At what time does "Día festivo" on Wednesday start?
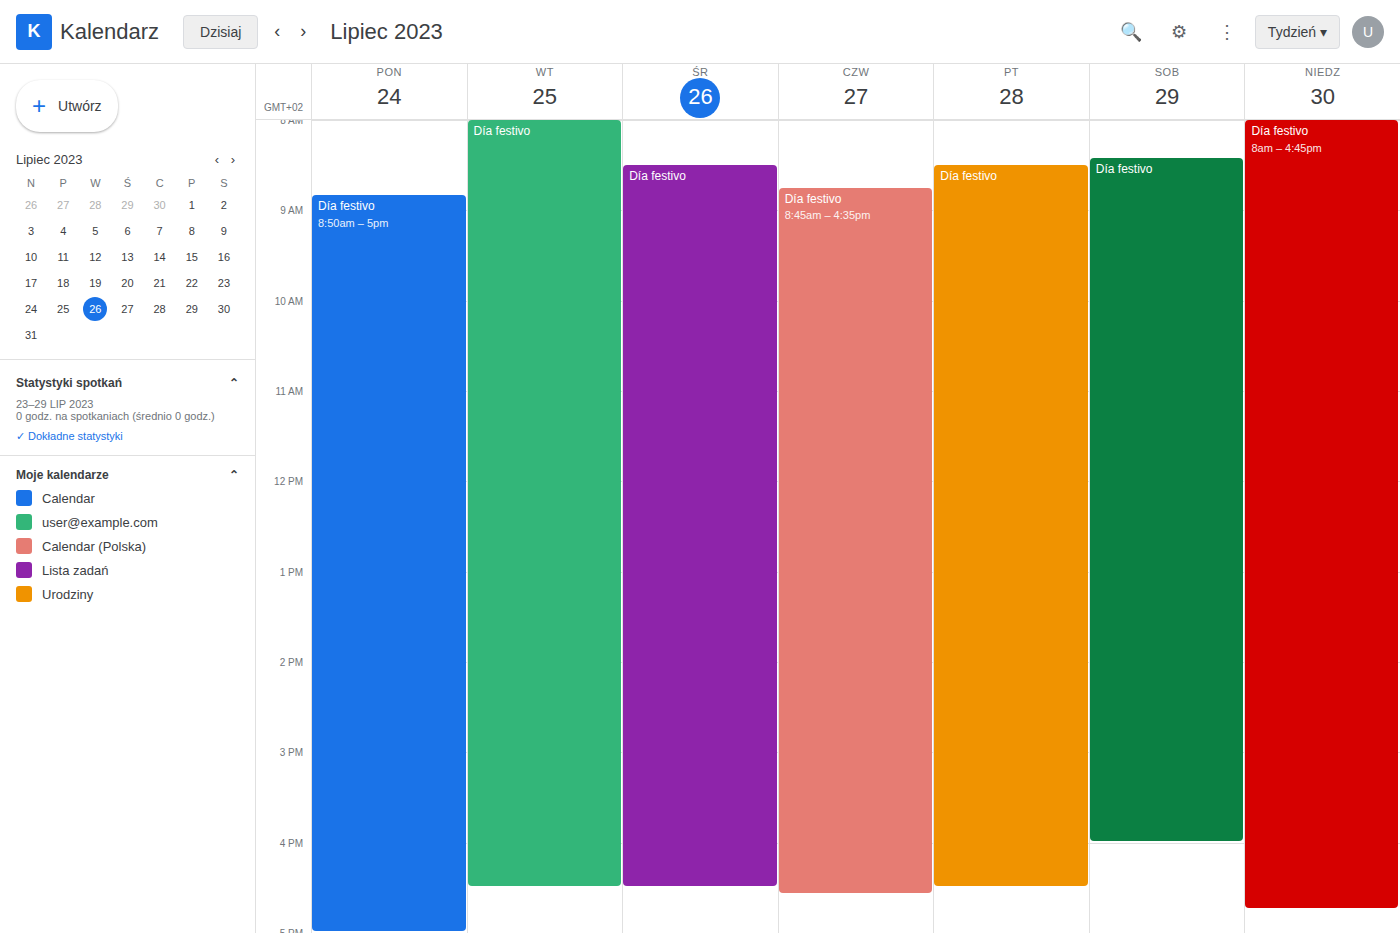
8:30 AM